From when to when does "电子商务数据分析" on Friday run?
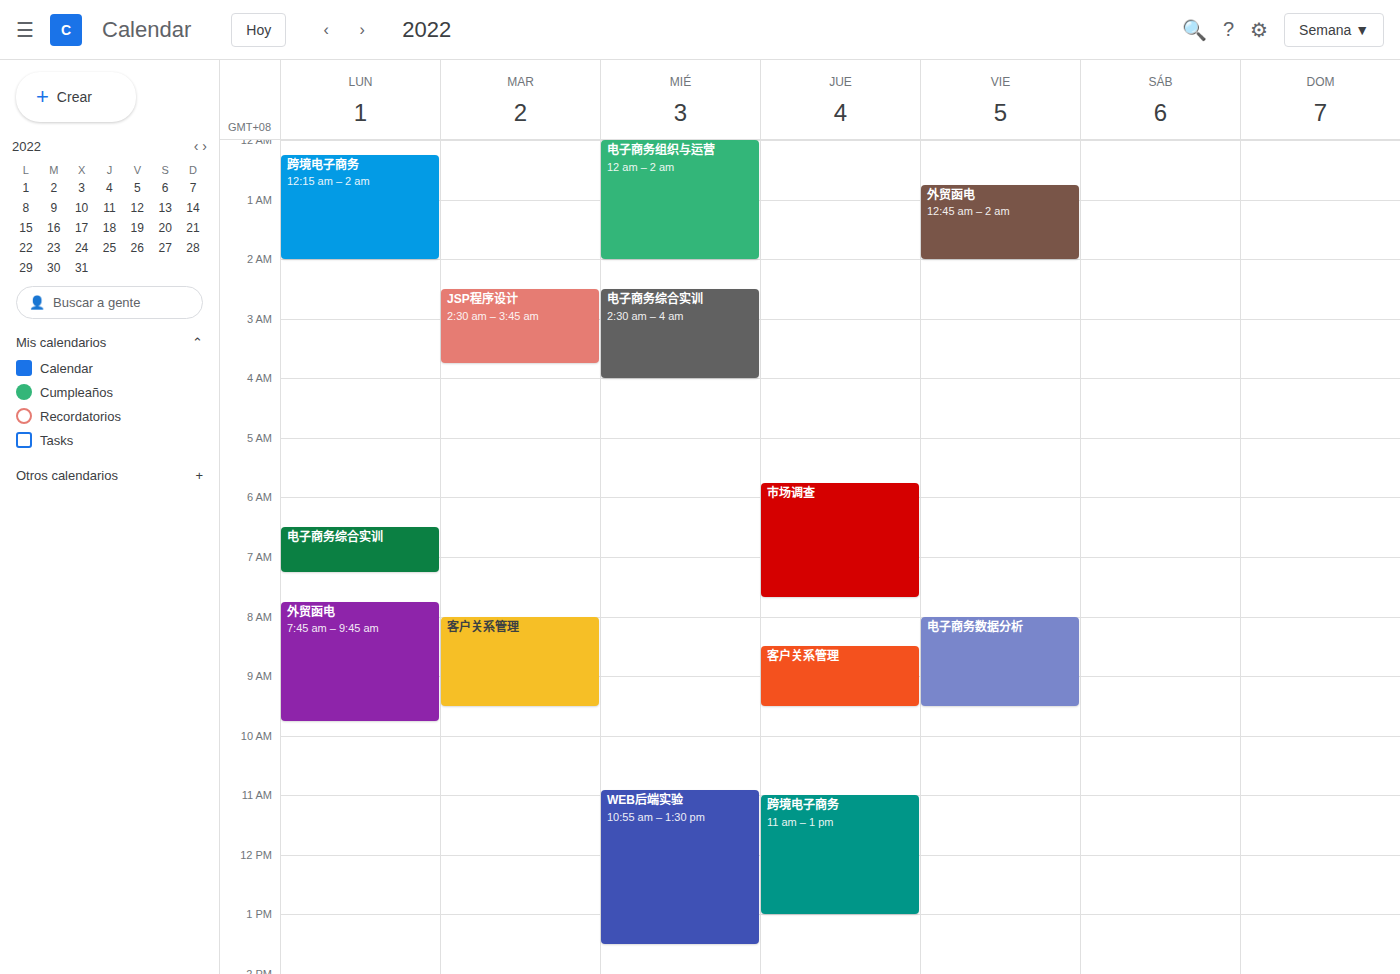
8:00 AM to 9:30 AM